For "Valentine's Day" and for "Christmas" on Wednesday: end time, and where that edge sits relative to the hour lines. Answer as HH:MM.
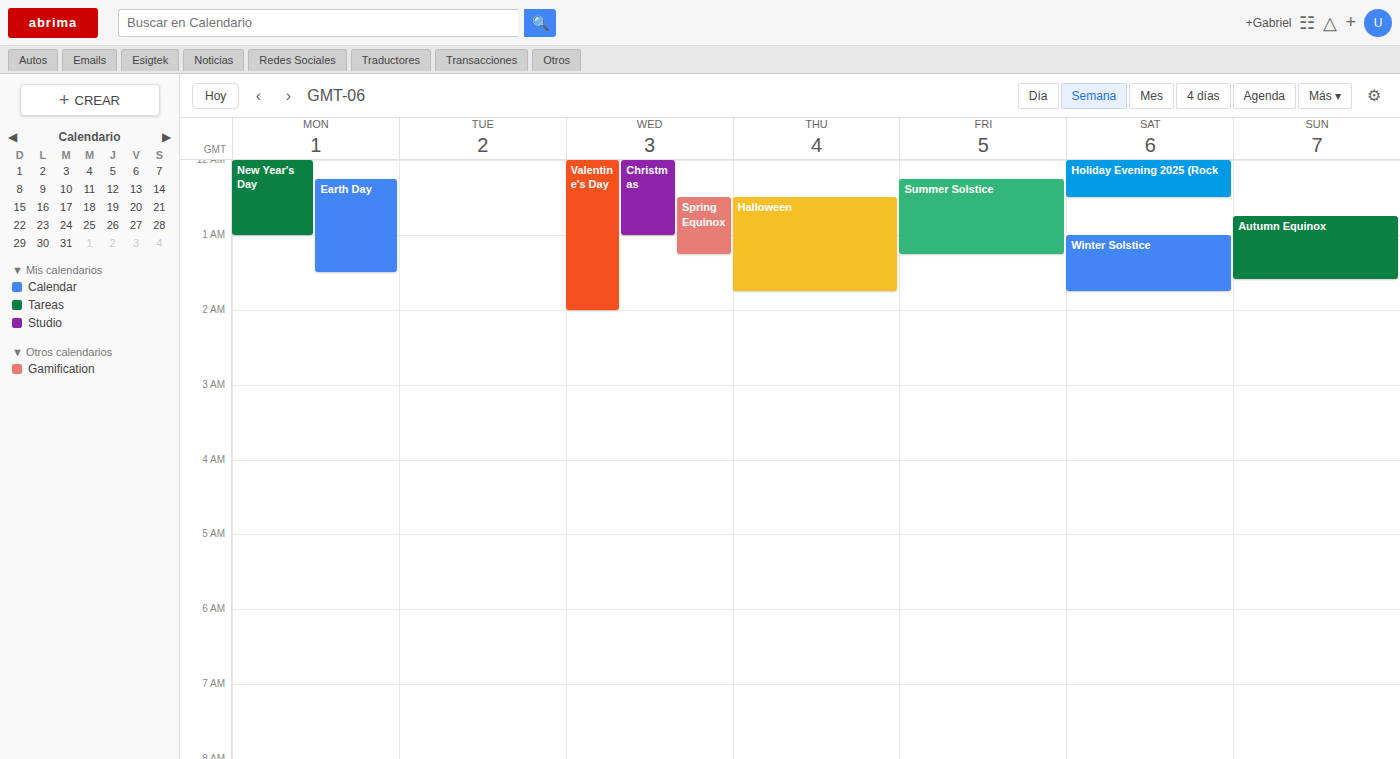
"Valentine's Day": 02:00, exactly on the 02:00 line. "Christmas": 01:00, exactly on the 01:00 line.